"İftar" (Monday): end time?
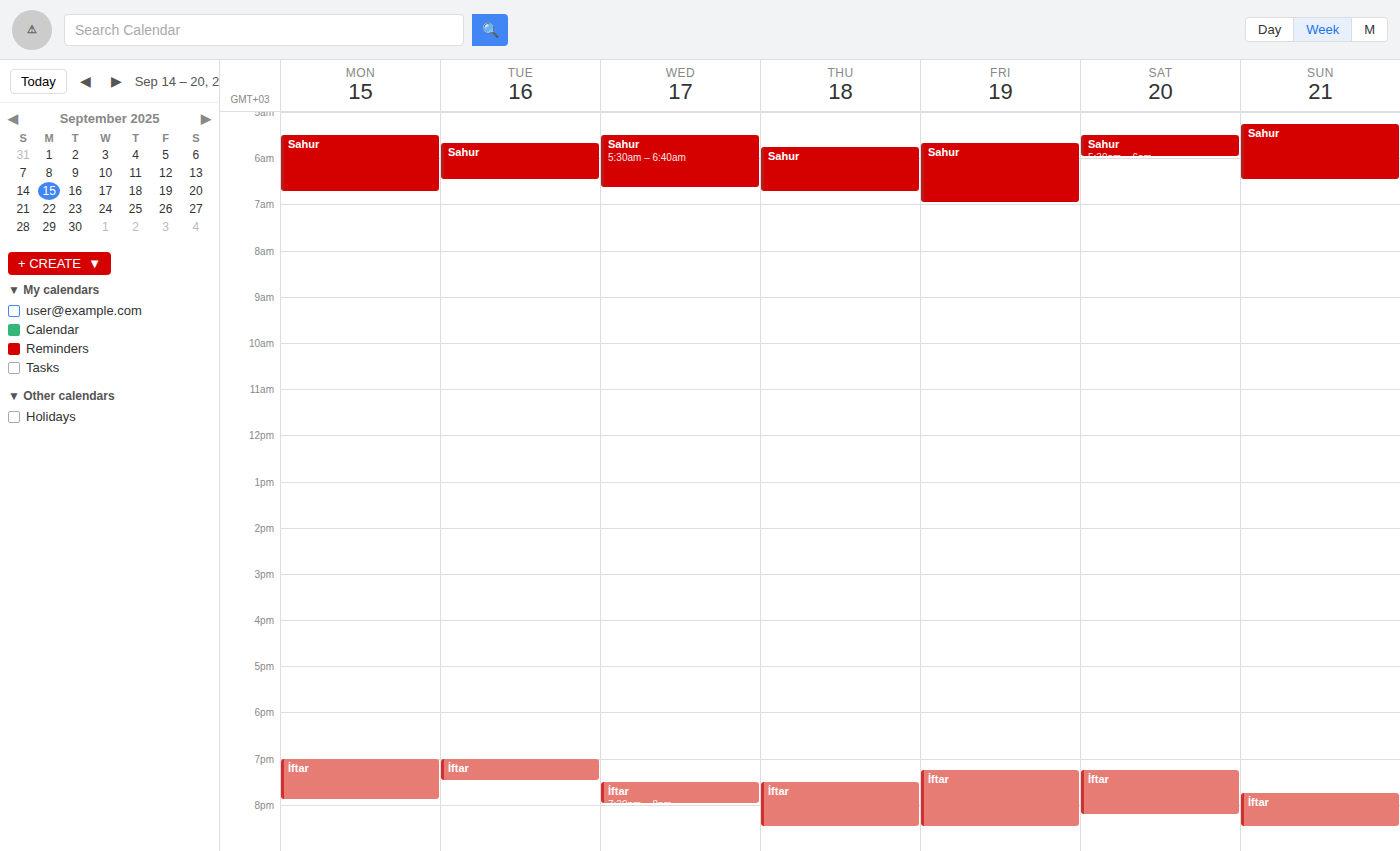
7:55 PM